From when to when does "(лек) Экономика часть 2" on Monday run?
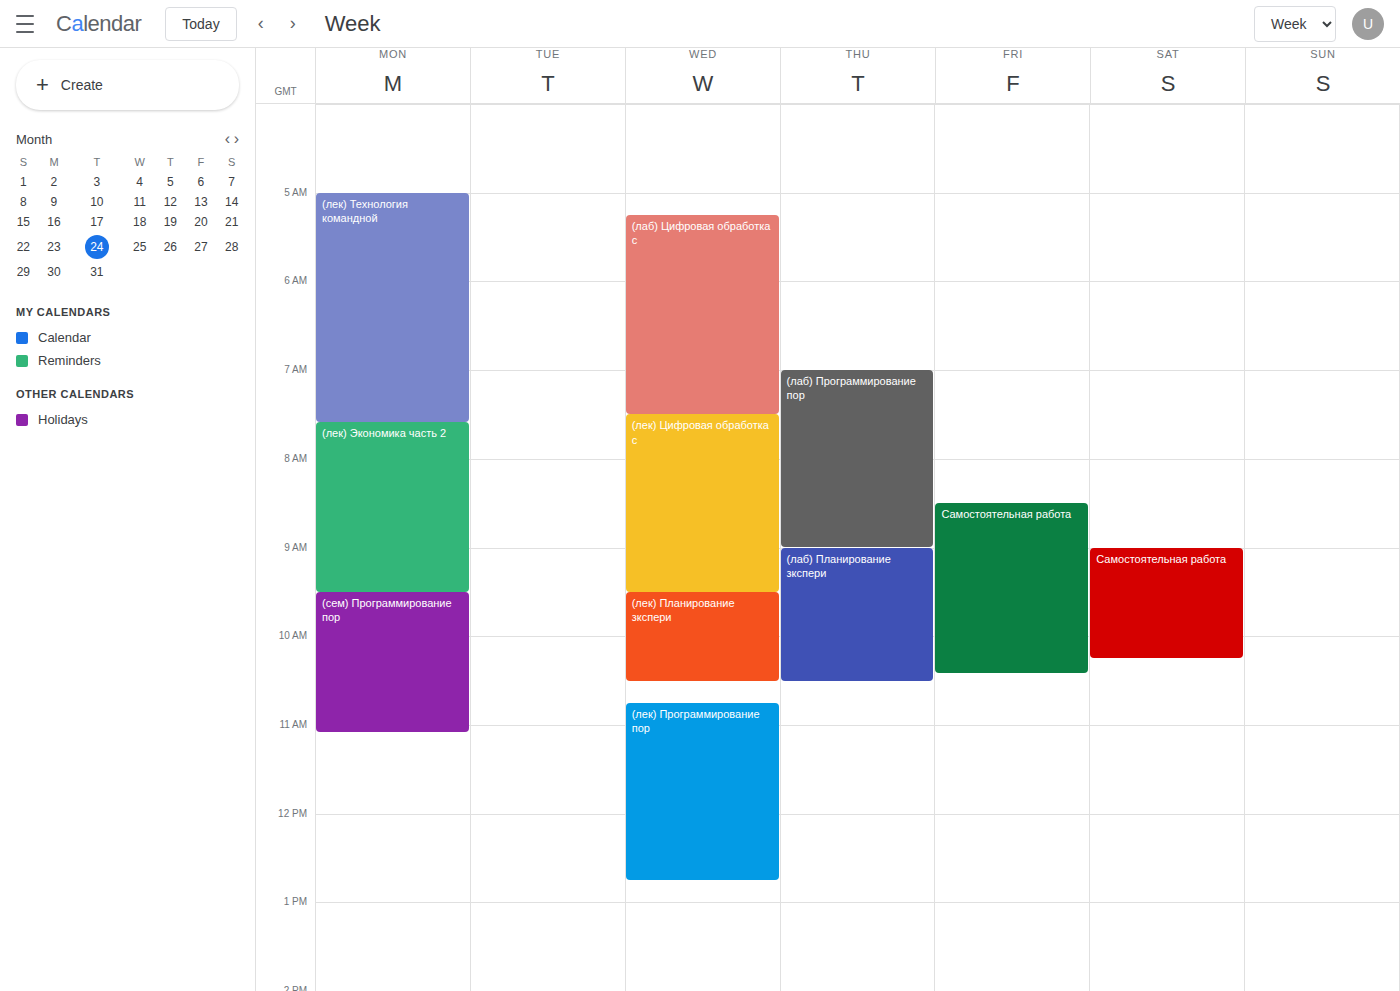
07:35 to 09:30